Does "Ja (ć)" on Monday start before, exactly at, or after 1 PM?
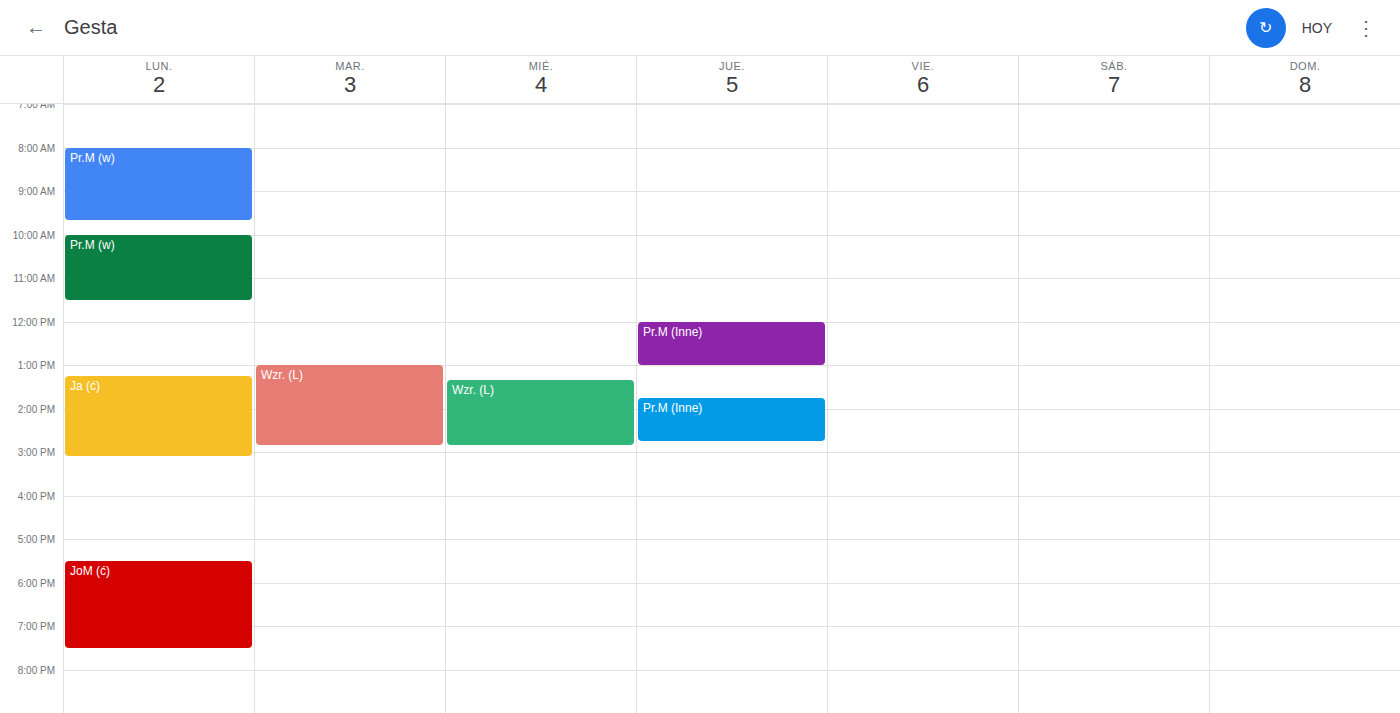
1:15 PM -- after 1 PM, 15 minutes below the 1 PM line.